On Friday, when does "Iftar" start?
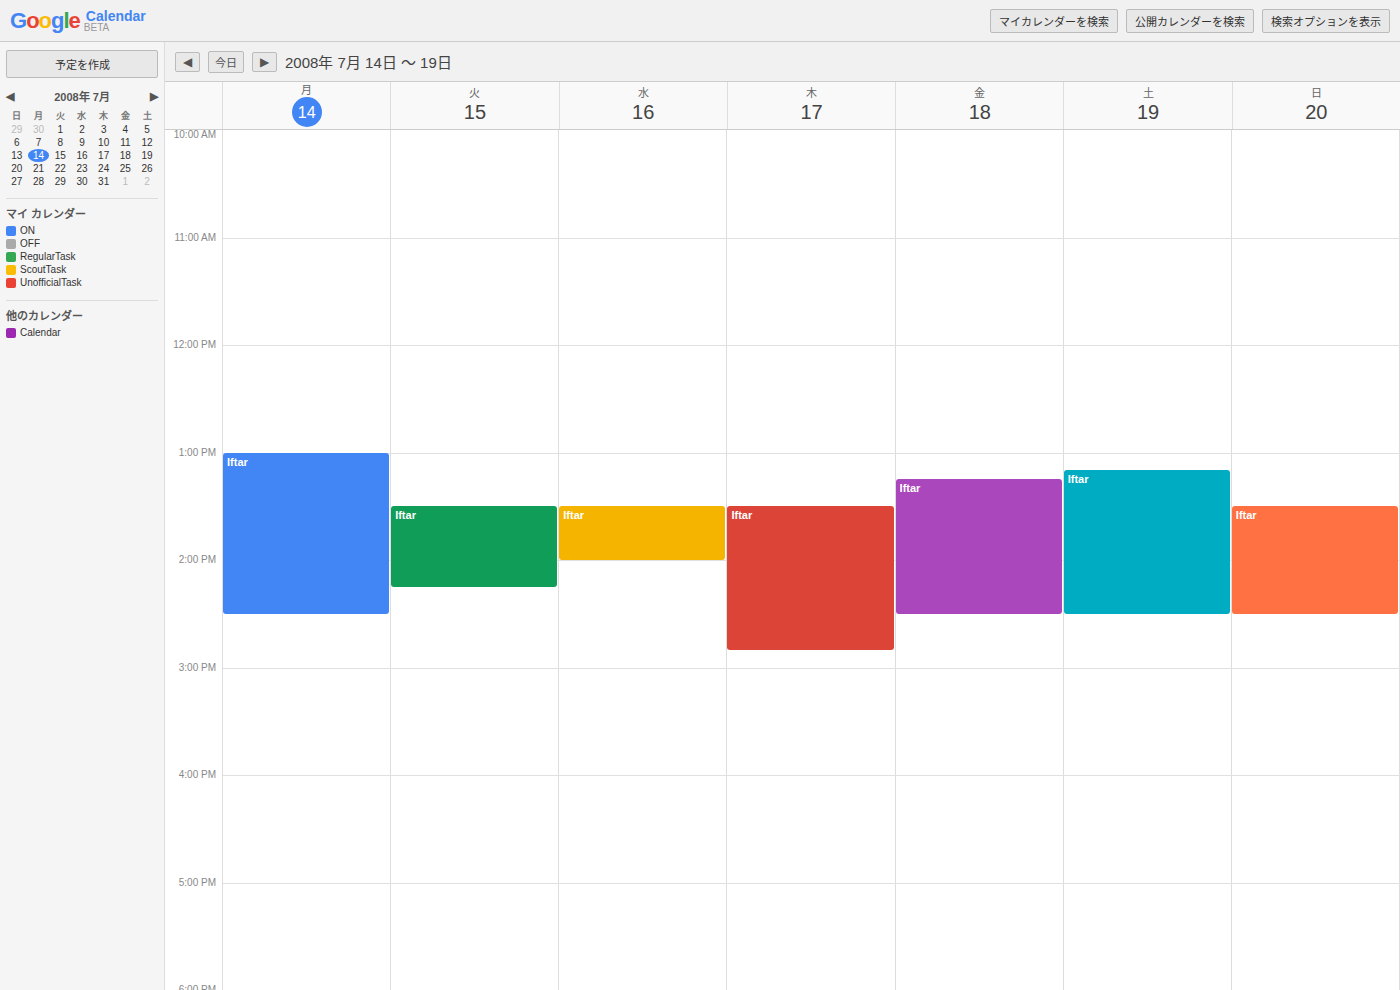
1:15 PM